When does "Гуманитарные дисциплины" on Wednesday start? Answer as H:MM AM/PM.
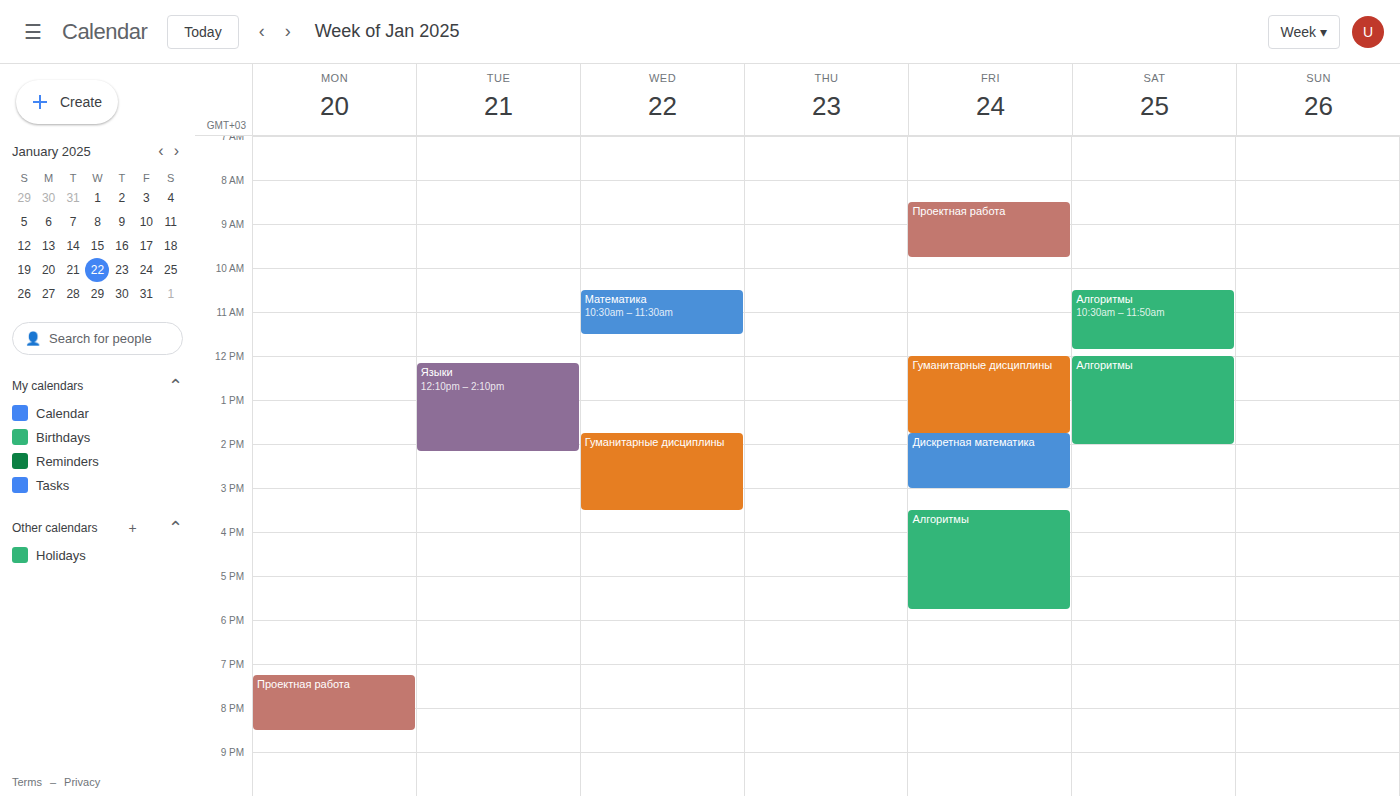
1:45 PM